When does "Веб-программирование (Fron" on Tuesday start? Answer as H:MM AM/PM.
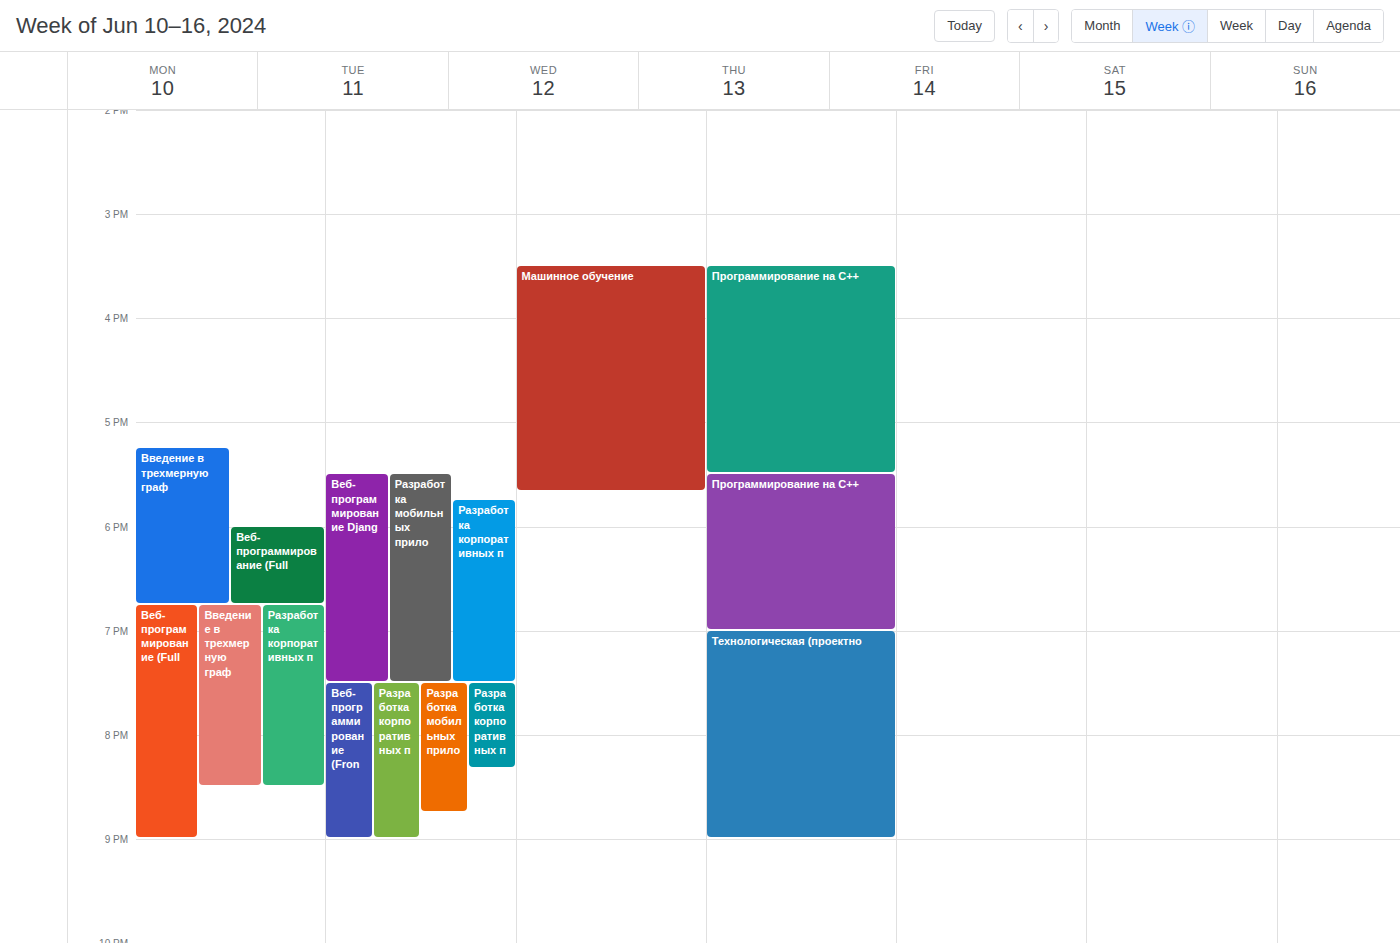
7:30 PM